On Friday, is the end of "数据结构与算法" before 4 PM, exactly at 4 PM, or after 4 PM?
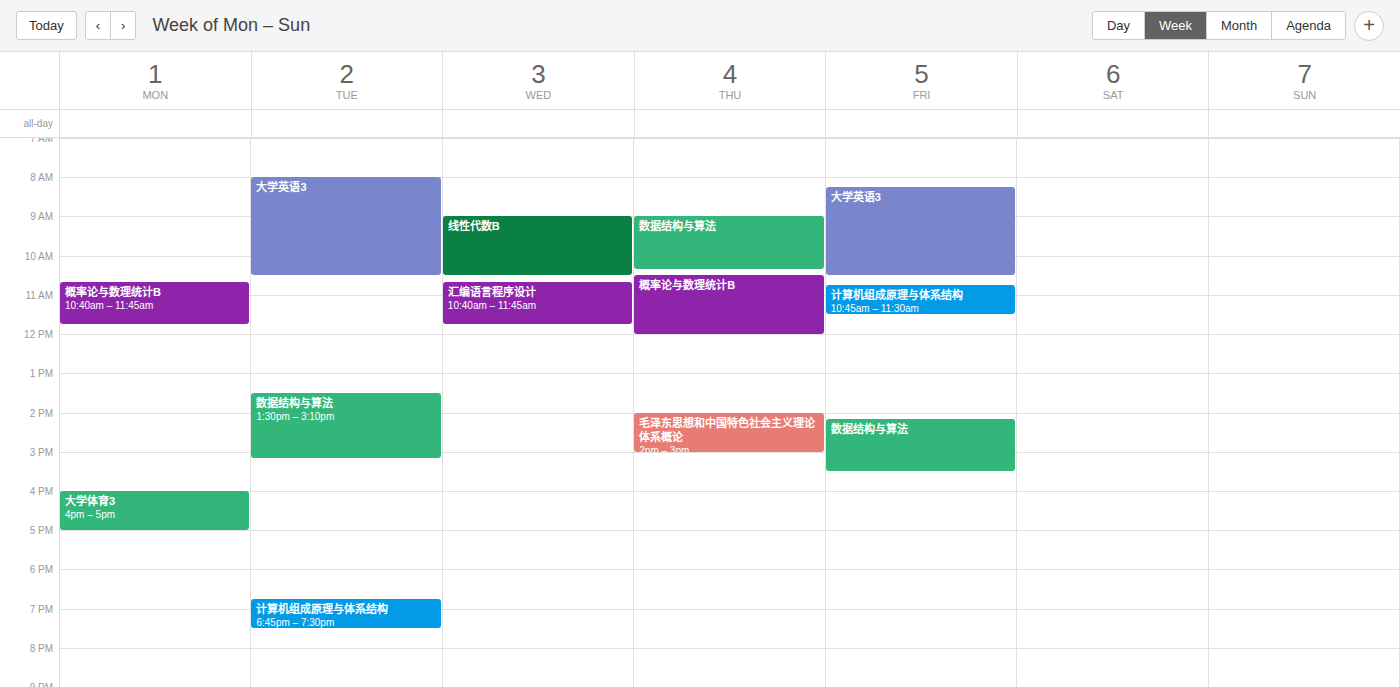
3:30 PM -- before 4 PM, 30 minutes above the 4 PM line.